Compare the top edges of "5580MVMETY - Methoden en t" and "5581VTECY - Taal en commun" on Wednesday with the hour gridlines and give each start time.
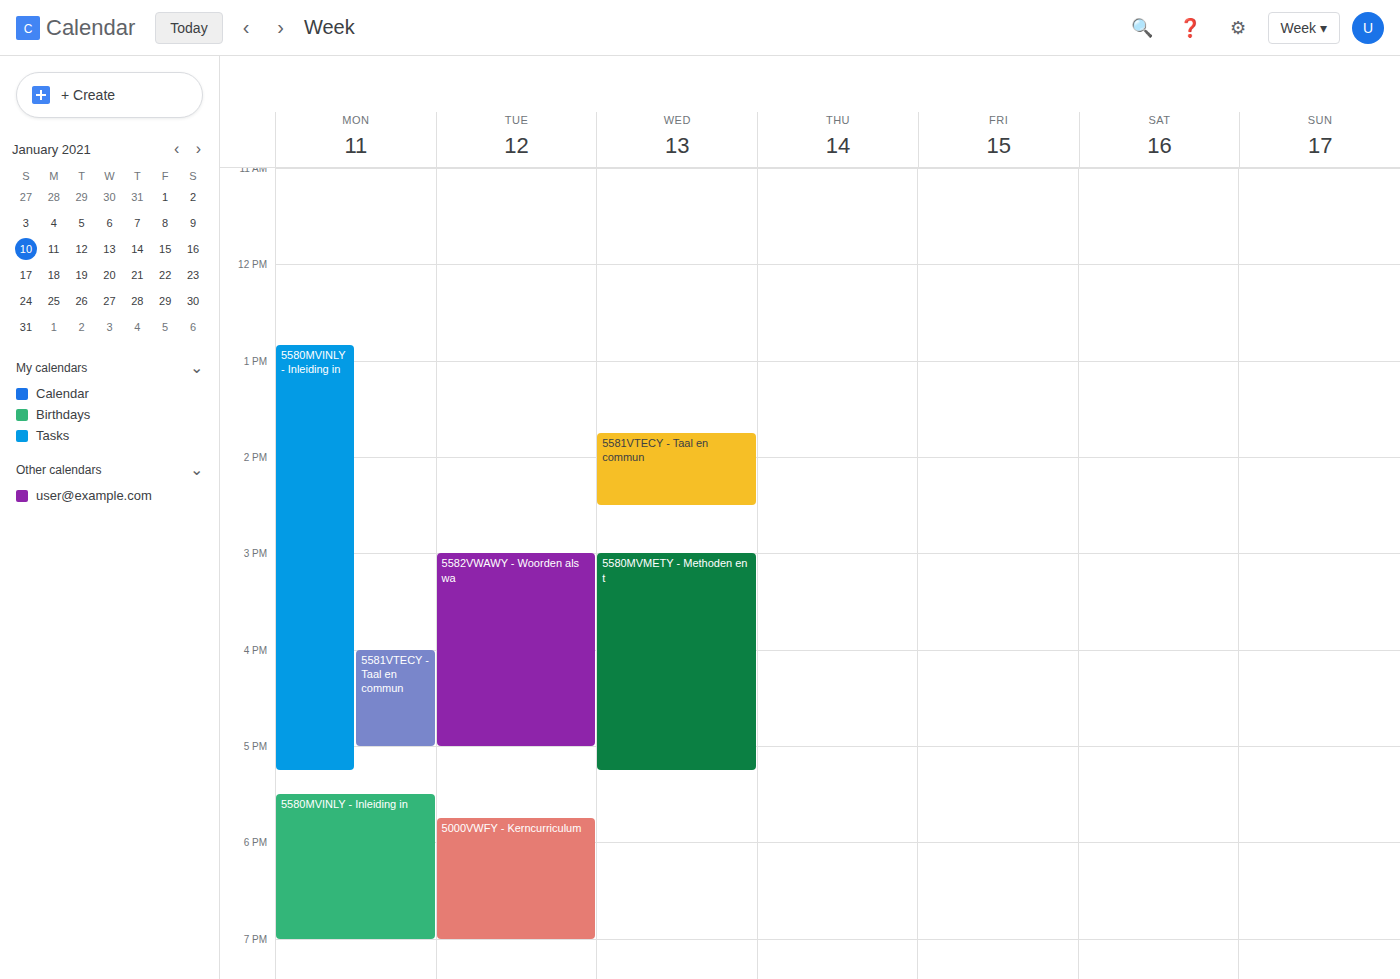
"5580MVMETY - Methoden en t": 3:00 PM, exactly on the 3 PM line. "5581VTECY - Taal en commun": 1:45 PM, neither: three quarters of the way from the 1 PM line to the 2 PM line.